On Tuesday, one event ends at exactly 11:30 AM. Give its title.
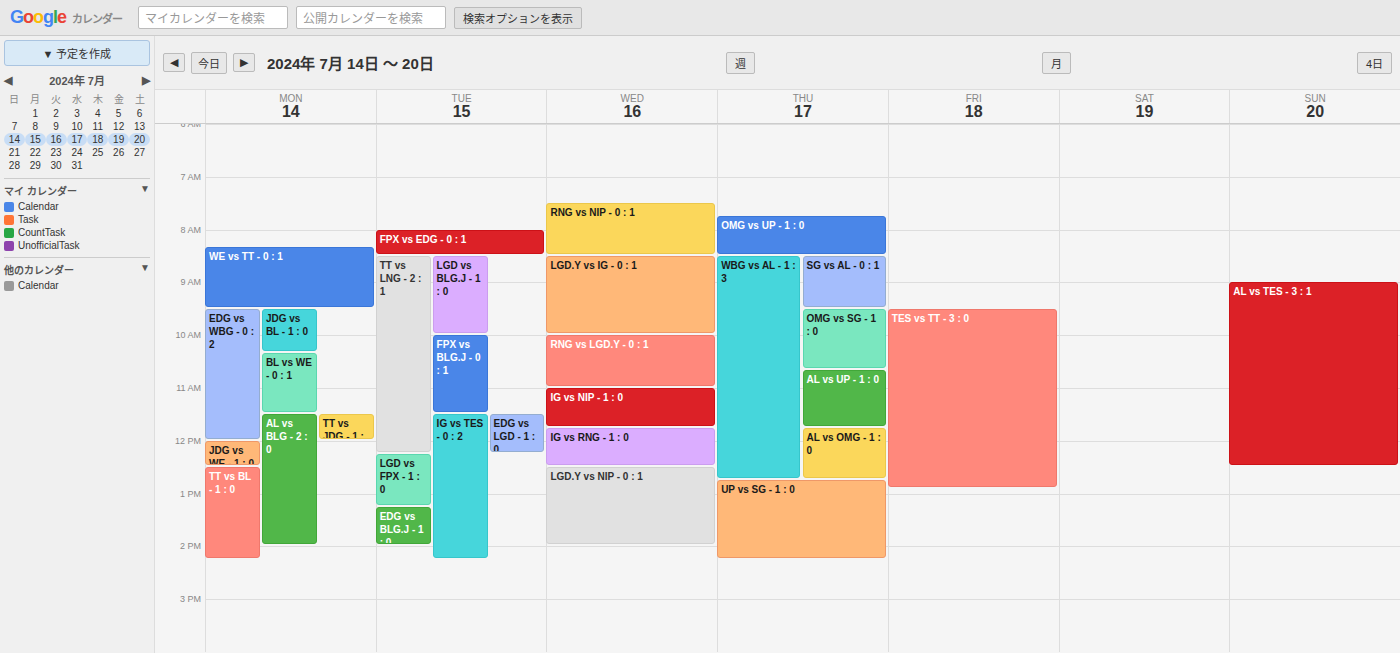
"FPX vs BLG.J - 0 : 1"